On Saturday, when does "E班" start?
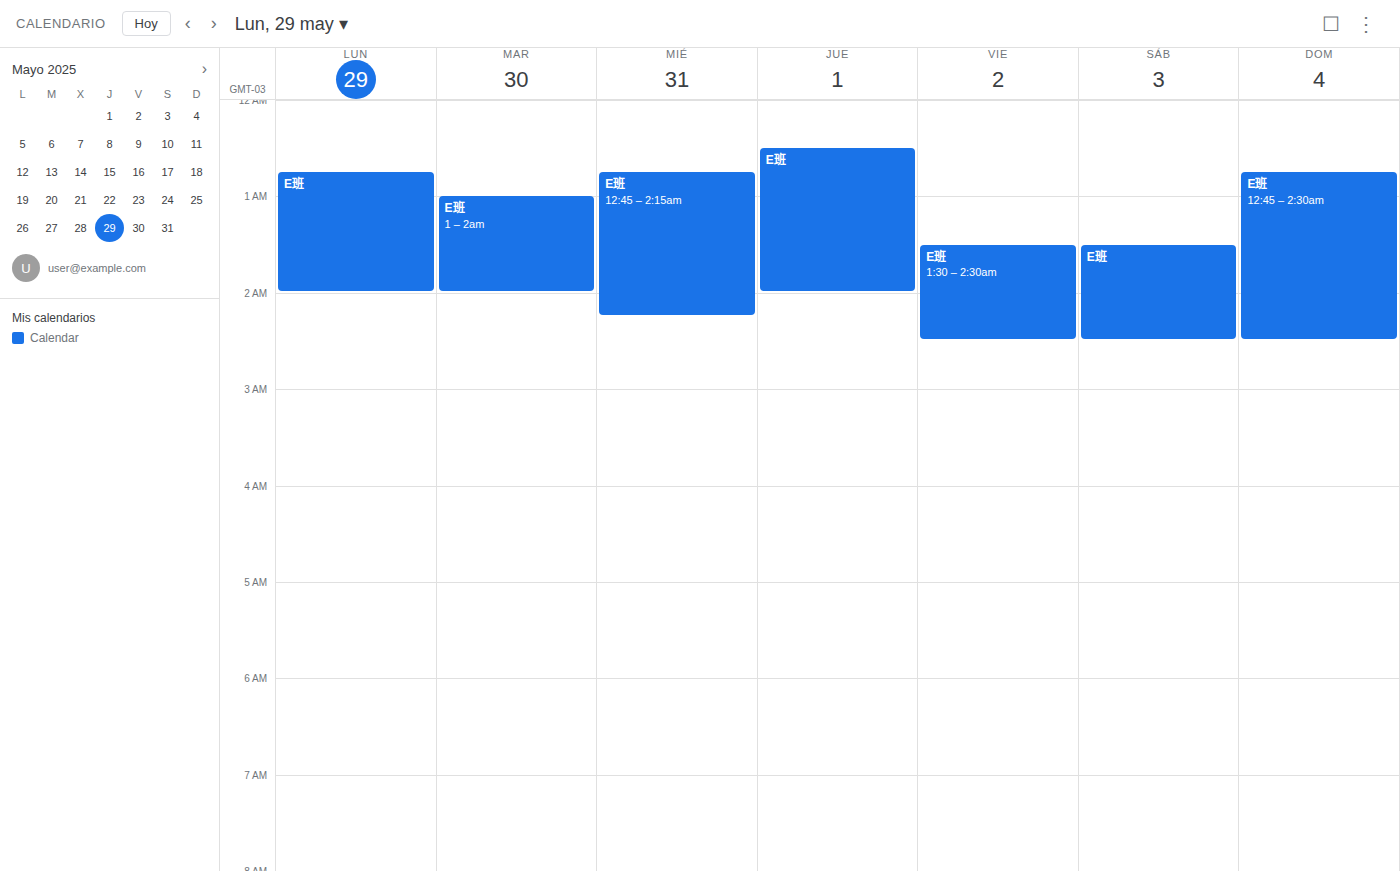
1:30 AM